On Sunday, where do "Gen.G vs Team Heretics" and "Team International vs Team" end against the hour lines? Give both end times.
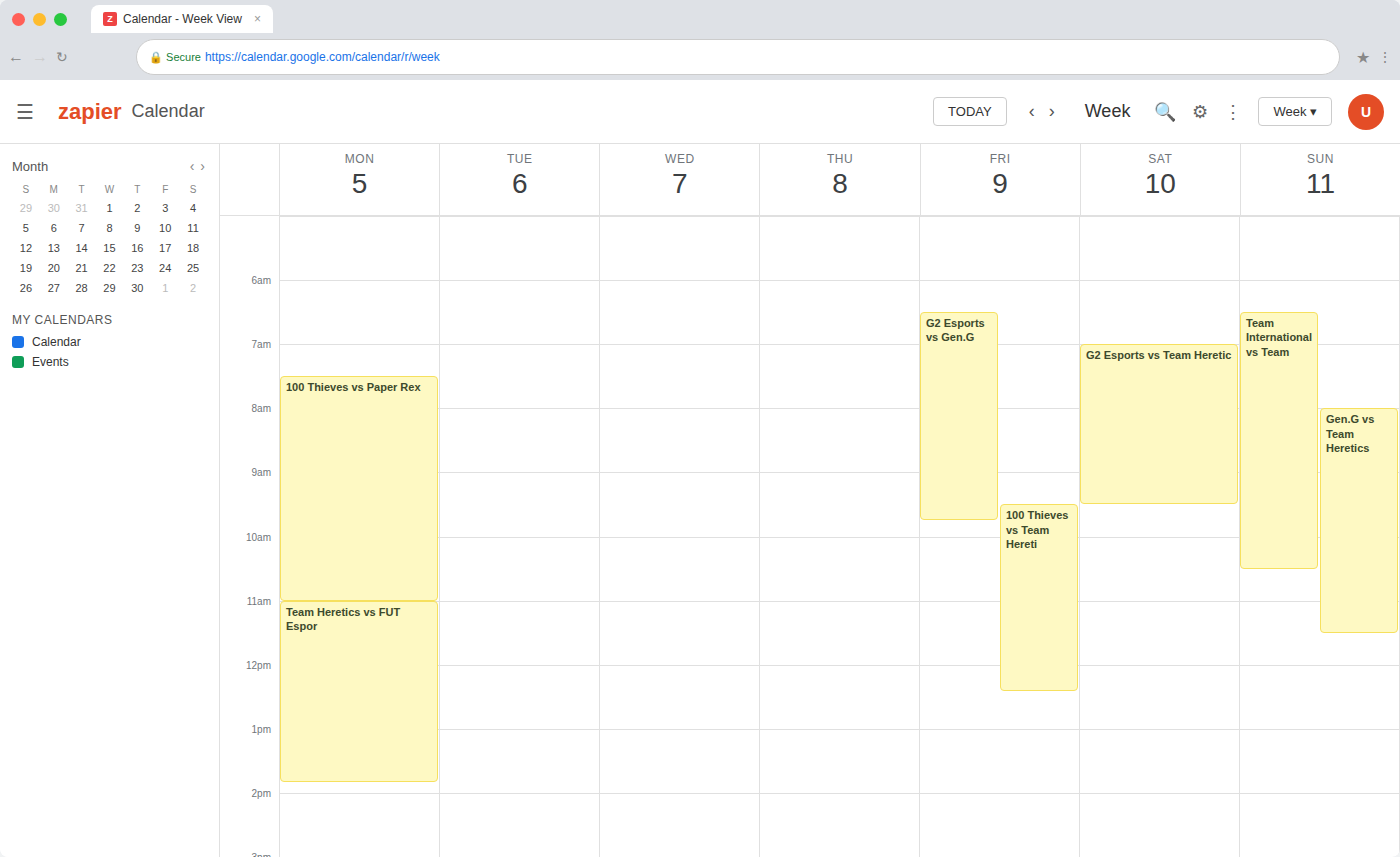
"Gen.G vs Team Heretics": 11:30 AM, halfway between the 11 AM and 12 PM lines. "Team International vs Team": 10:30 AM, halfway between the 10 AM and 11 AM lines.